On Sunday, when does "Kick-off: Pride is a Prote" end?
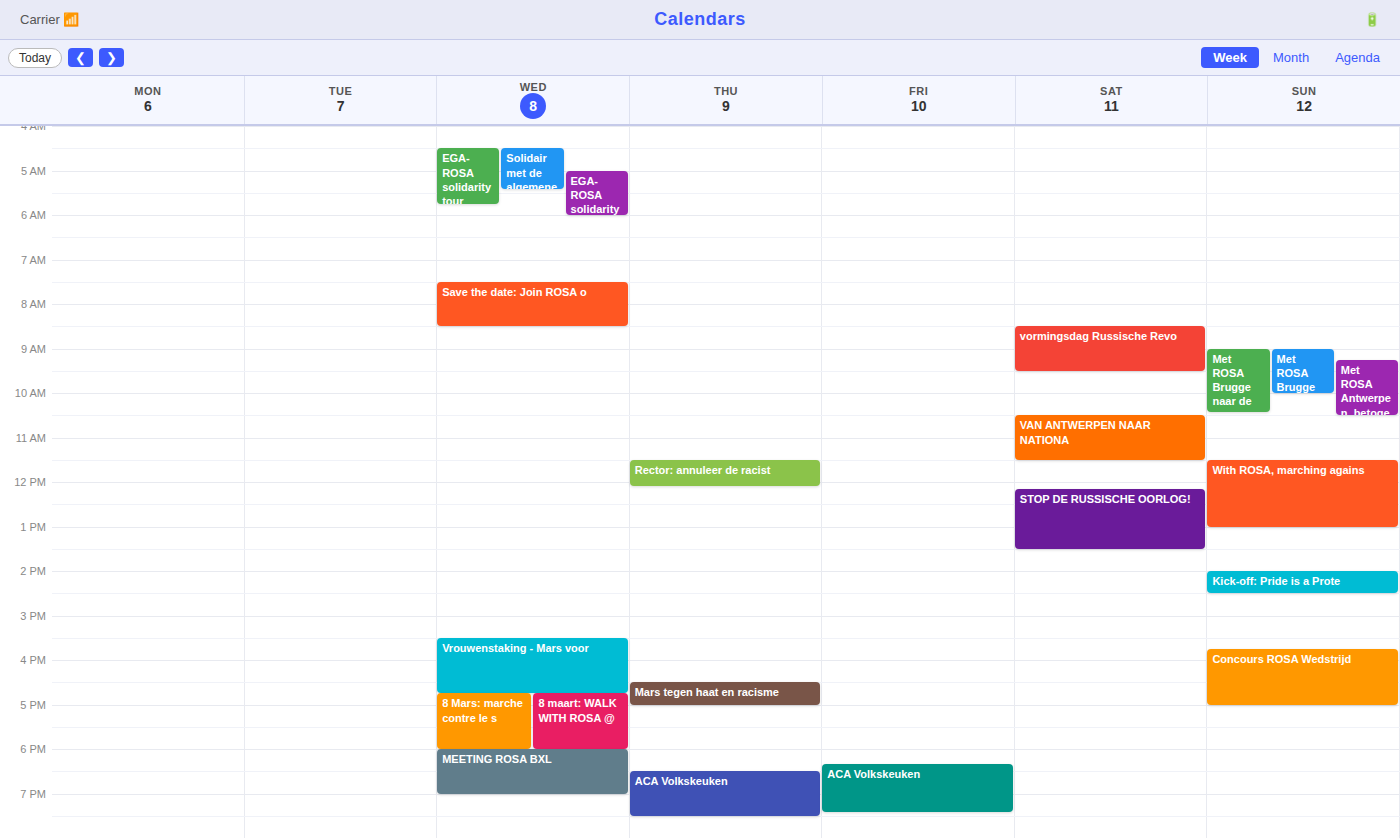
2:30 PM